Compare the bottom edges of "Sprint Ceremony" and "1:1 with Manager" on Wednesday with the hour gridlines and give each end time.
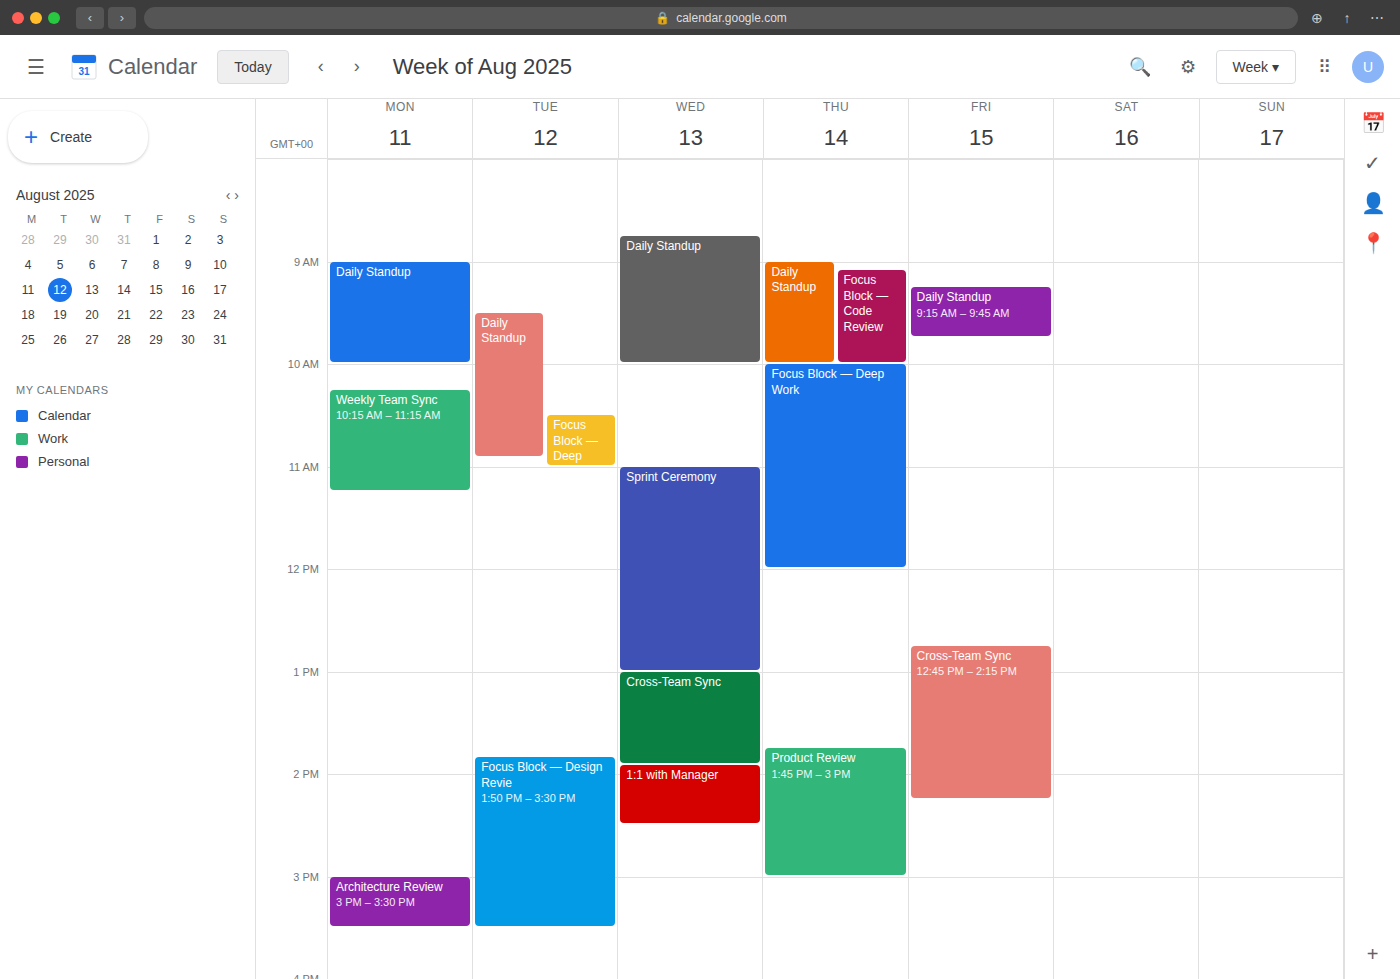
"Sprint Ceremony": 1:00 PM, exactly on the 1 PM line. "1:1 with Manager": 2:30 PM, halfway between the 2 PM and 3 PM lines.